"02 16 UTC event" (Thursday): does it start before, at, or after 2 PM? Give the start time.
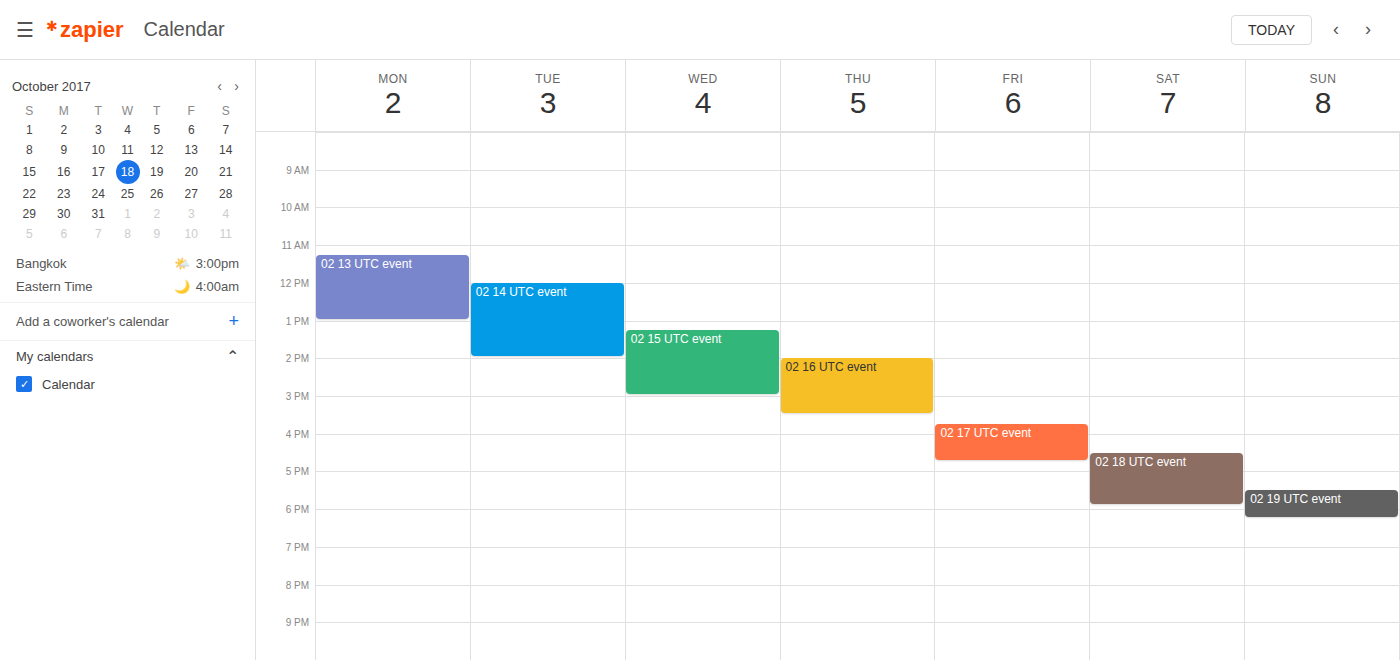
2:00 PM -- exactly at 2 PM, on the 2 PM line.